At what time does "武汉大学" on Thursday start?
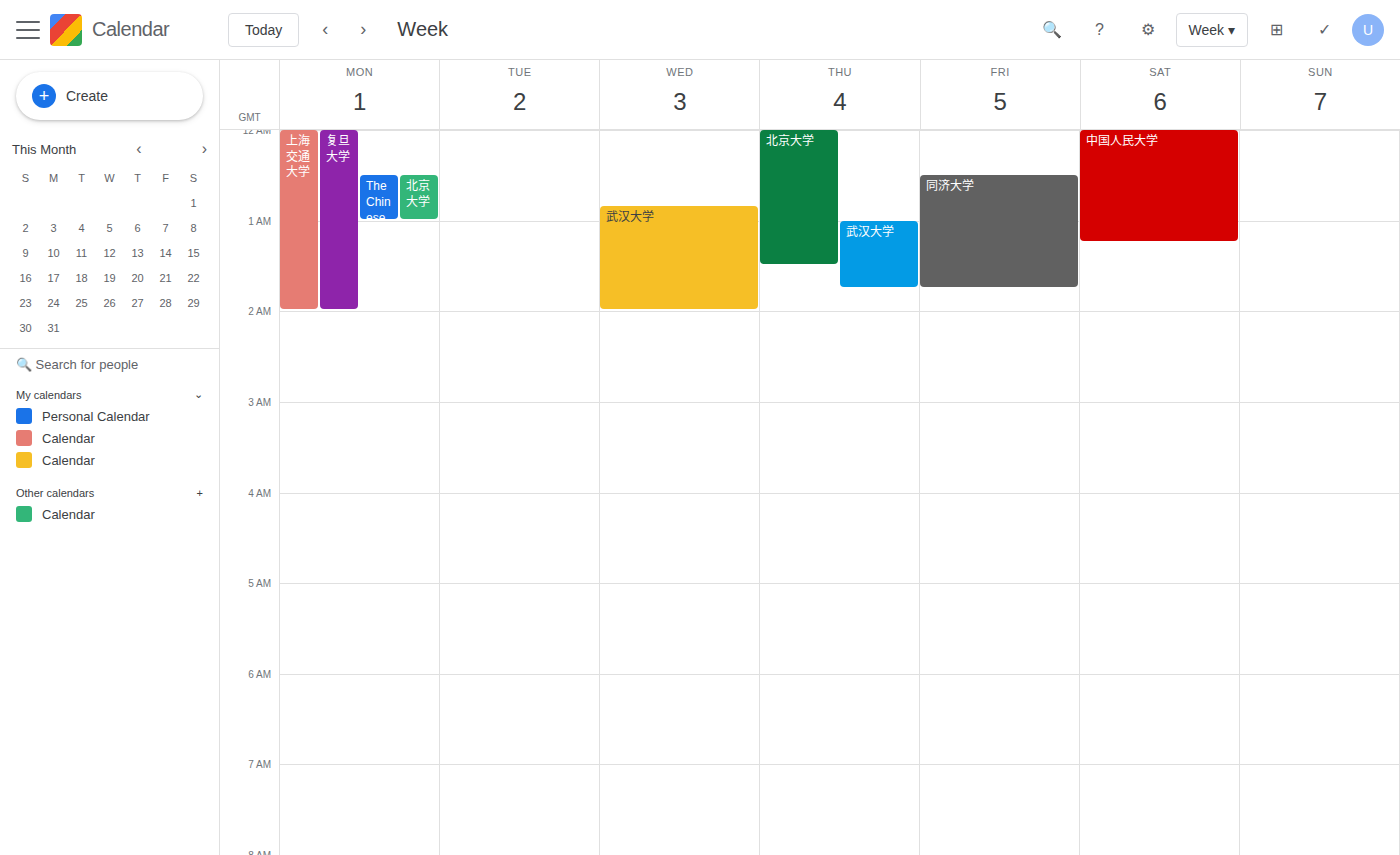
1:00 AM